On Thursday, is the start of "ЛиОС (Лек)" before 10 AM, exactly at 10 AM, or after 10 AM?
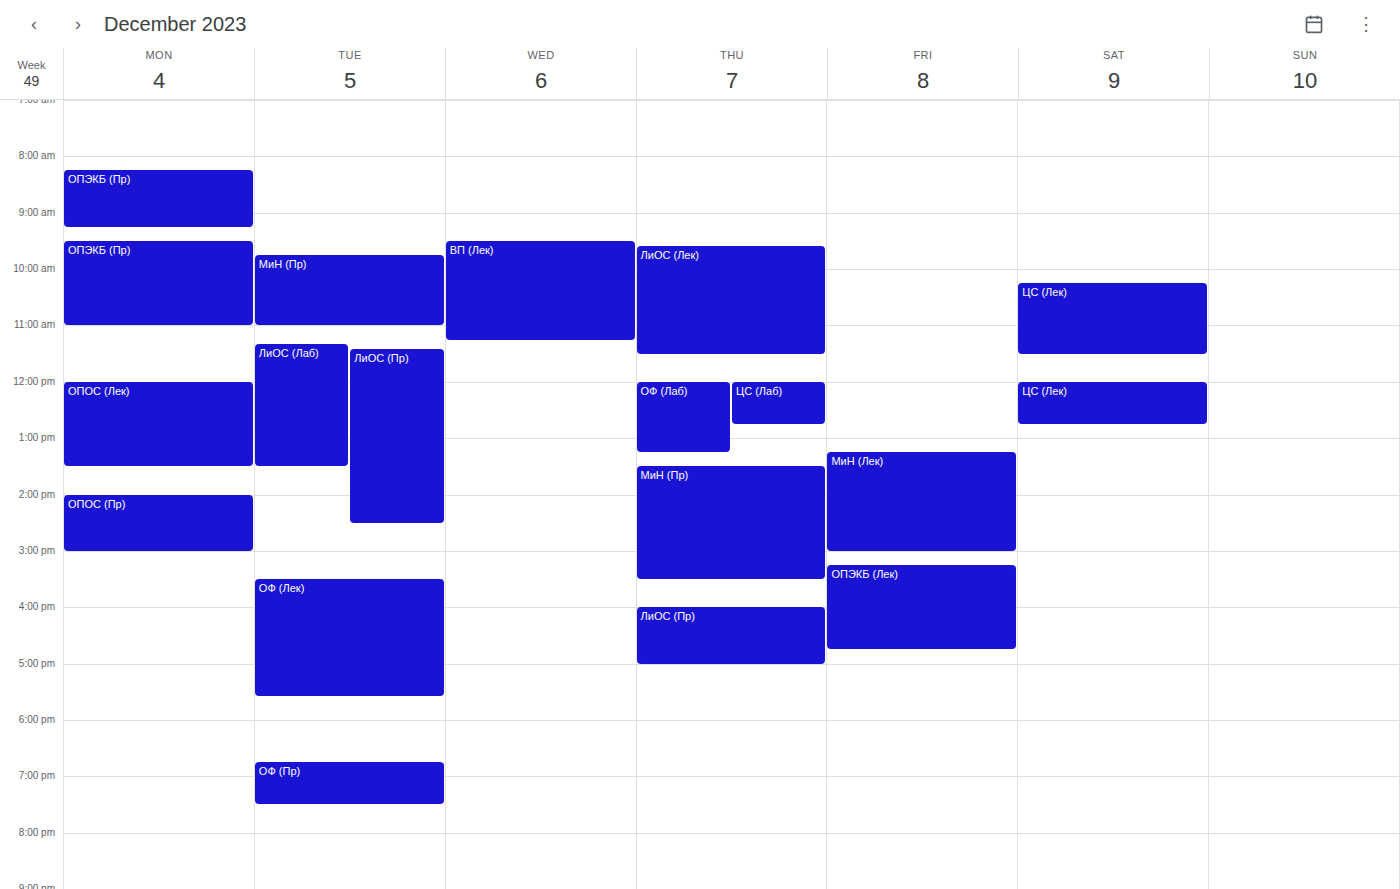
9:35 AM -- before 10 AM, 25 minutes above the 10 AM line.